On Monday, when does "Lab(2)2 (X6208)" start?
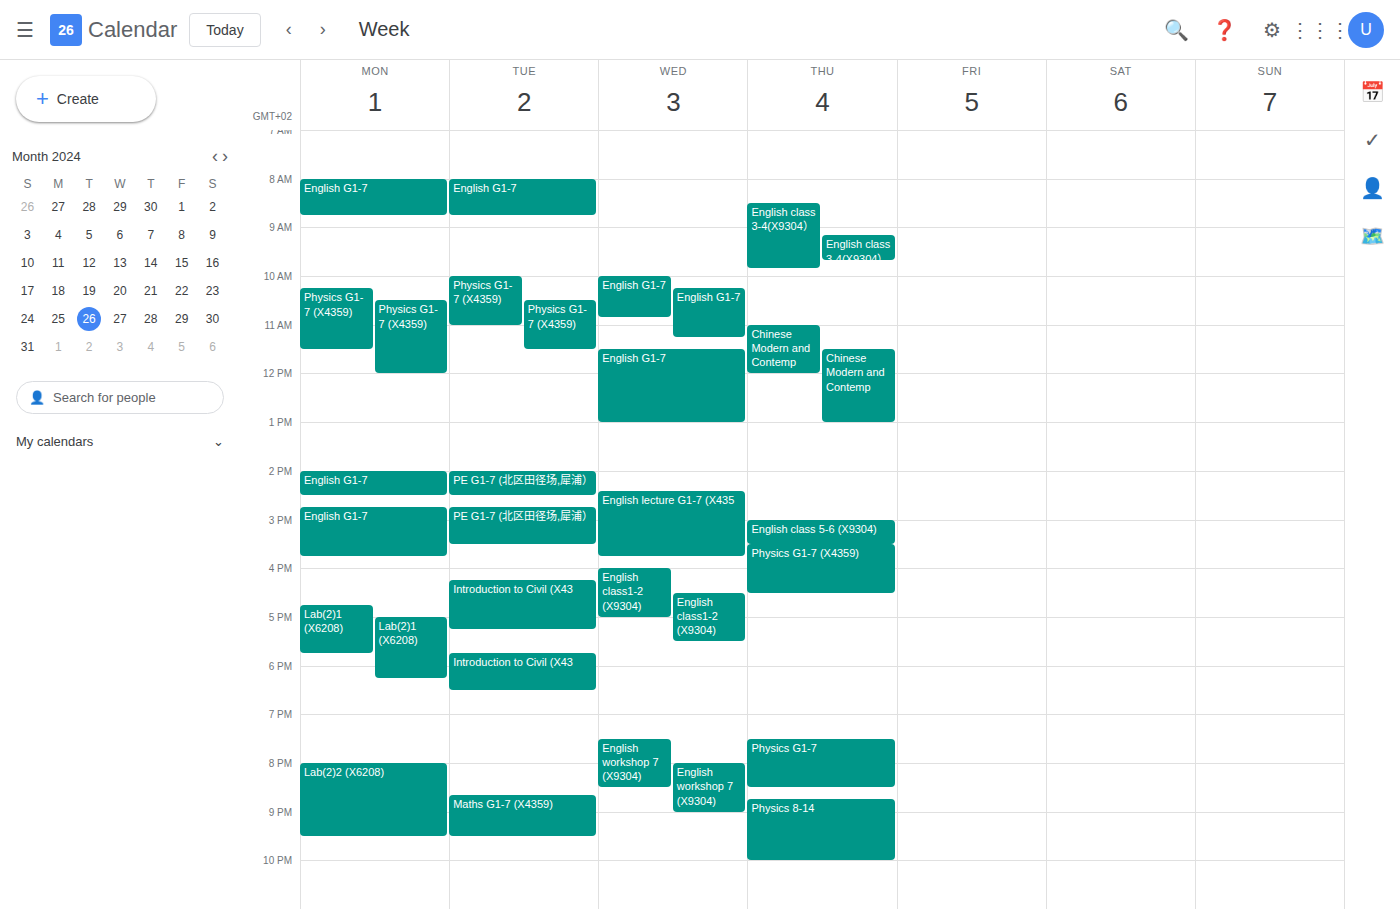
8:00 PM